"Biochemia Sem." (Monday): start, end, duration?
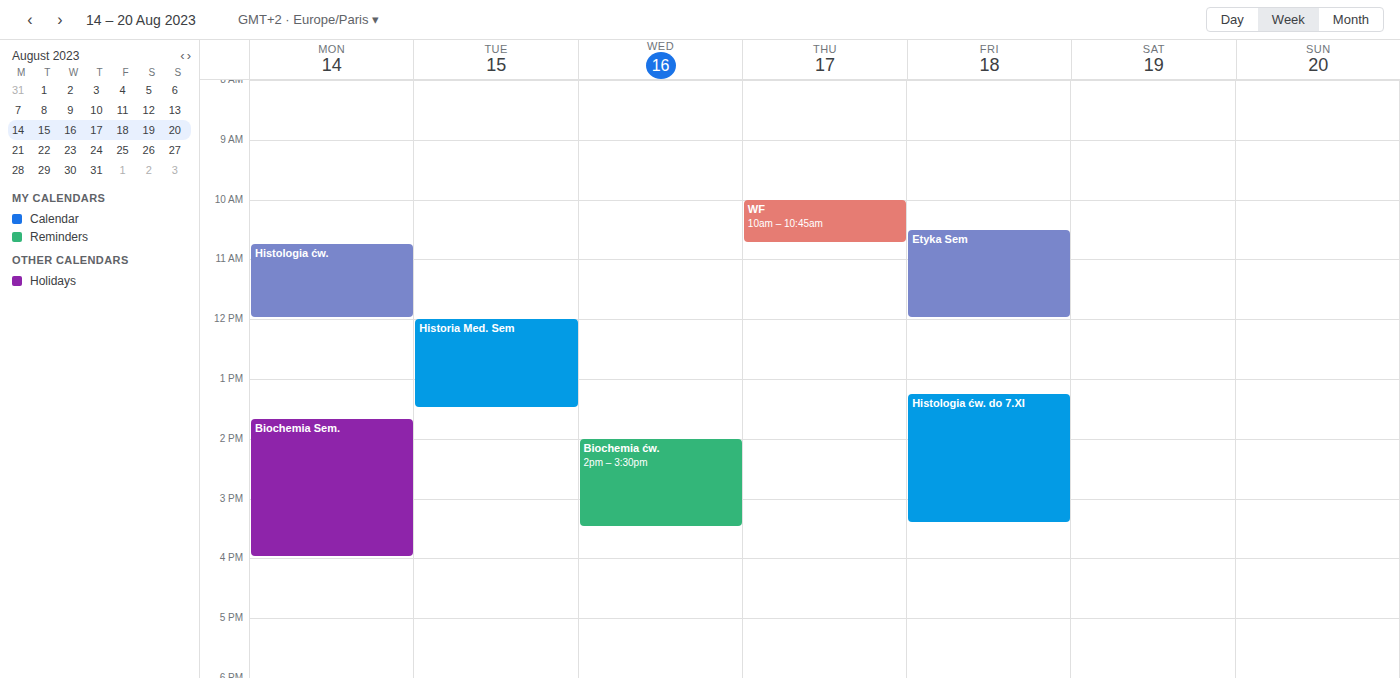
13:40 to 16:00, 2 hours 20 minutes